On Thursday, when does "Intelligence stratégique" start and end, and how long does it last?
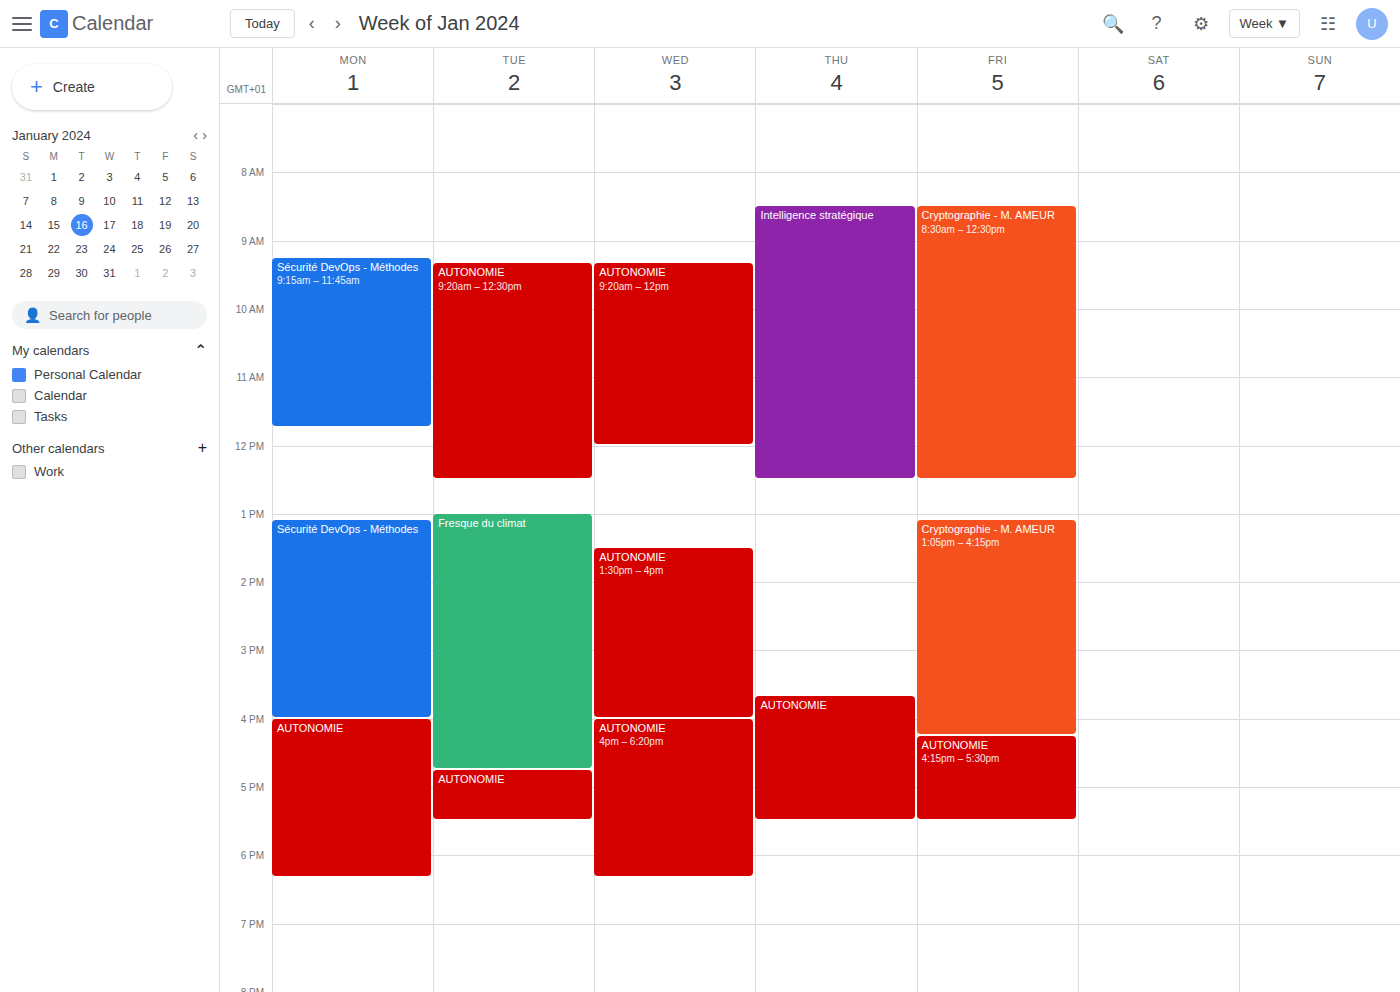
8:30 AM to 12:30 PM, 4 hours